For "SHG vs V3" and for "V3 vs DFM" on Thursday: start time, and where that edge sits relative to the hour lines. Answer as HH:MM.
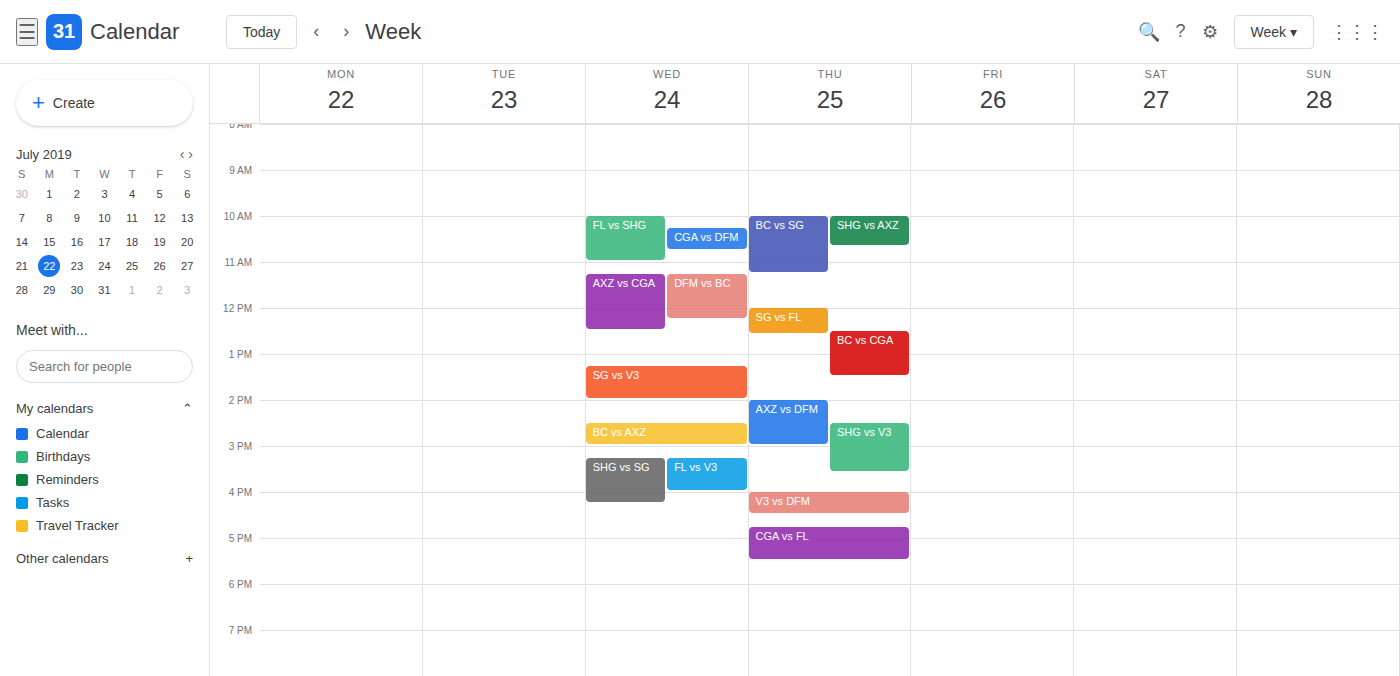
"SHG vs V3": 14:30, halfway between the 14:00 and 15:00 lines. "V3 vs DFM": 16:00, exactly on the 16:00 line.